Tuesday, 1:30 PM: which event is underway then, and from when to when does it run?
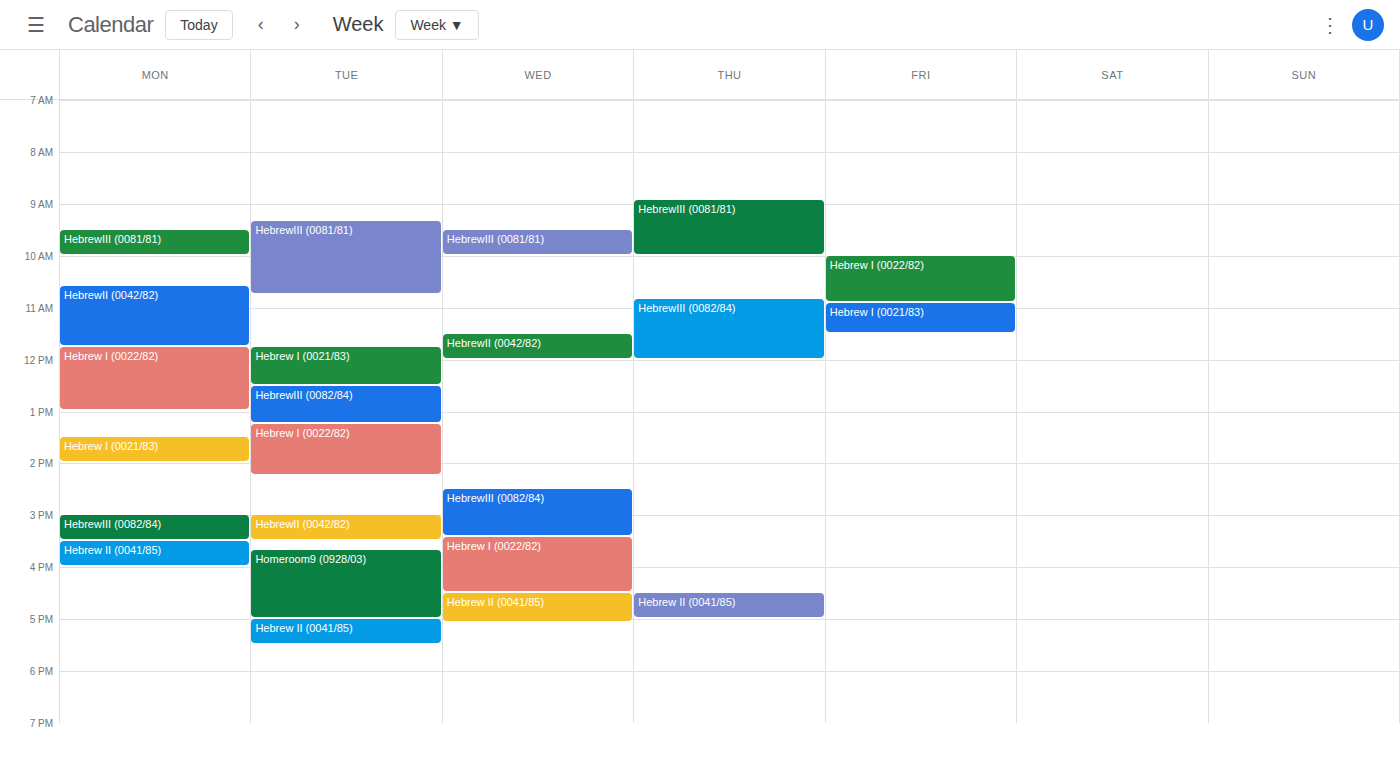
"Hebrew I (0022/82)", 1:15 PM to 2:15 PM